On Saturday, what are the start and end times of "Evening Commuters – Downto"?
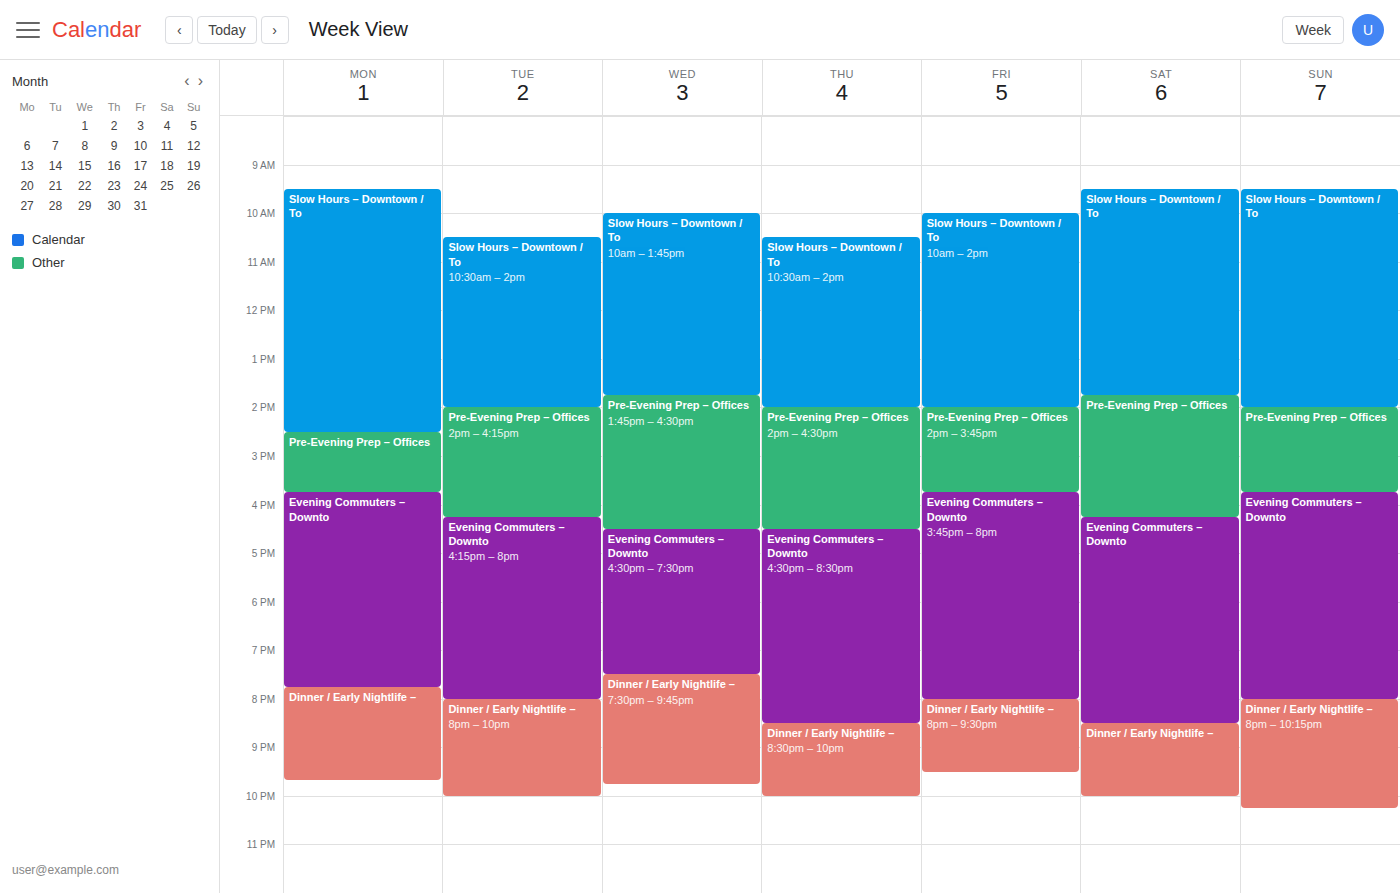
4:15 PM to 8:30 PM